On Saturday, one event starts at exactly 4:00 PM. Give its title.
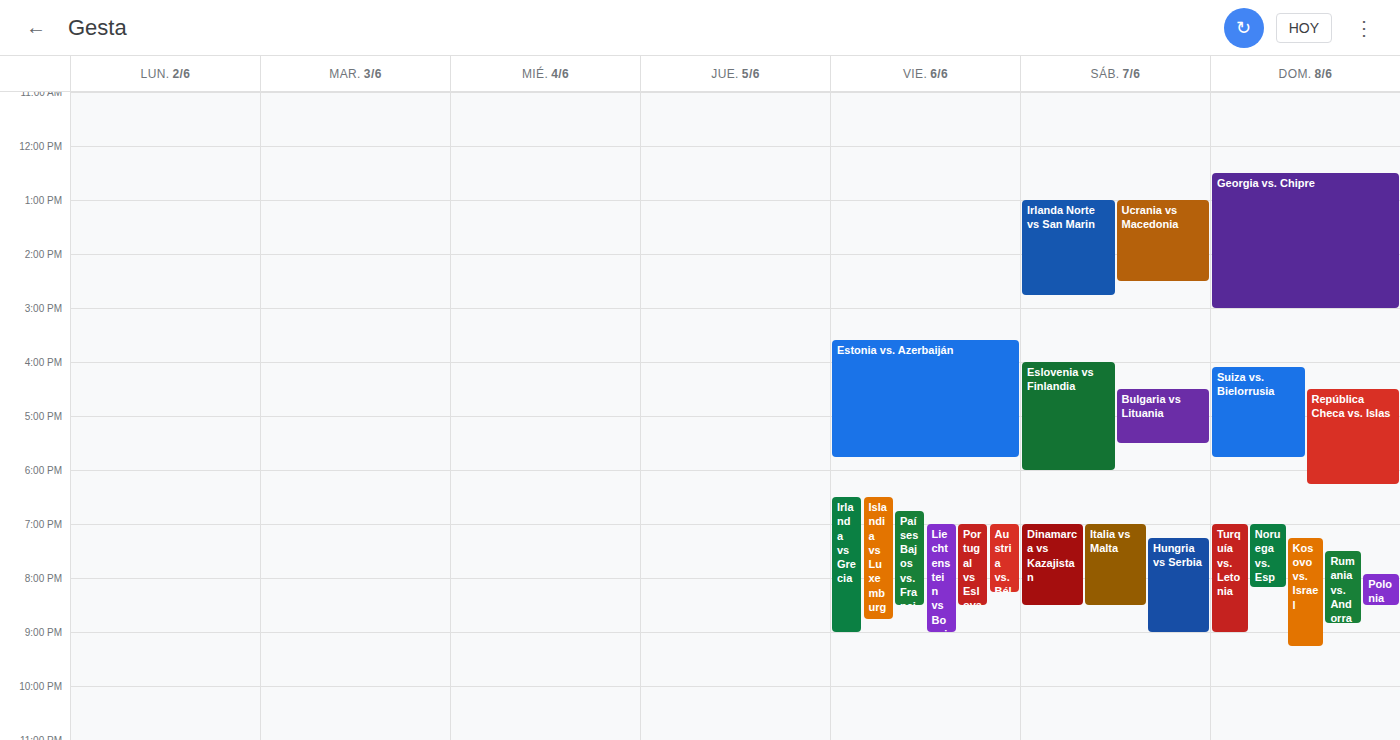
"Eslovenia vs Finlandia"